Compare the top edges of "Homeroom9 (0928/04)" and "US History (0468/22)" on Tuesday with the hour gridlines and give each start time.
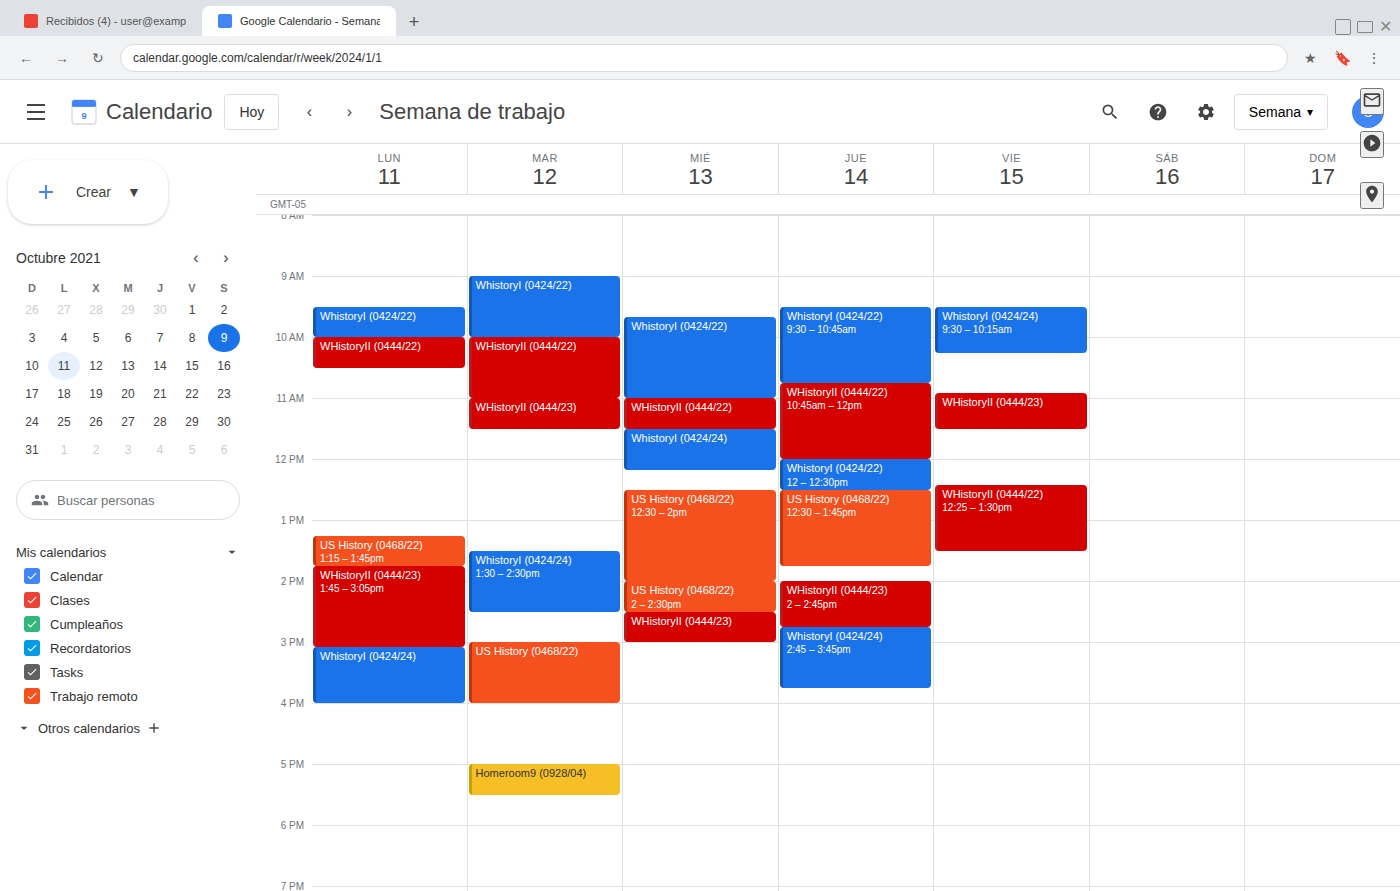
"Homeroom9 (0928/04)": 5:00 PM, exactly on the 5 PM line. "US History (0468/22)": 3:00 PM, exactly on the 3 PM line.